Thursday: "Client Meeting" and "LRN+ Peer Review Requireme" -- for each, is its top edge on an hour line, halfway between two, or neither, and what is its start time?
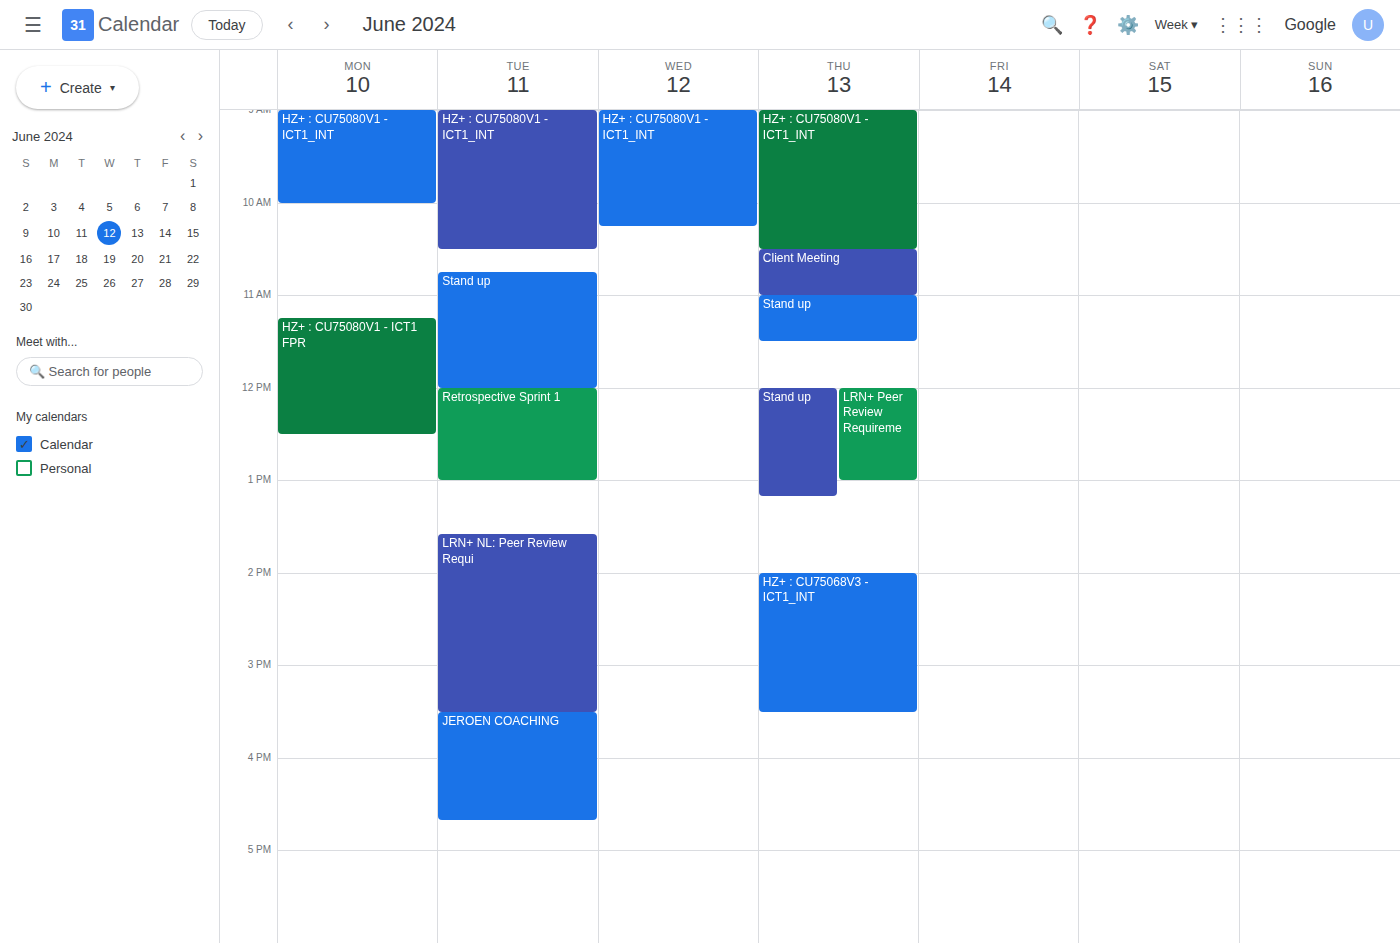
"Client Meeting": 10:30 AM, halfway between the 10 AM and 11 AM lines. "LRN+ Peer Review Requireme": 12:00 PM, exactly on the 12 PM line.